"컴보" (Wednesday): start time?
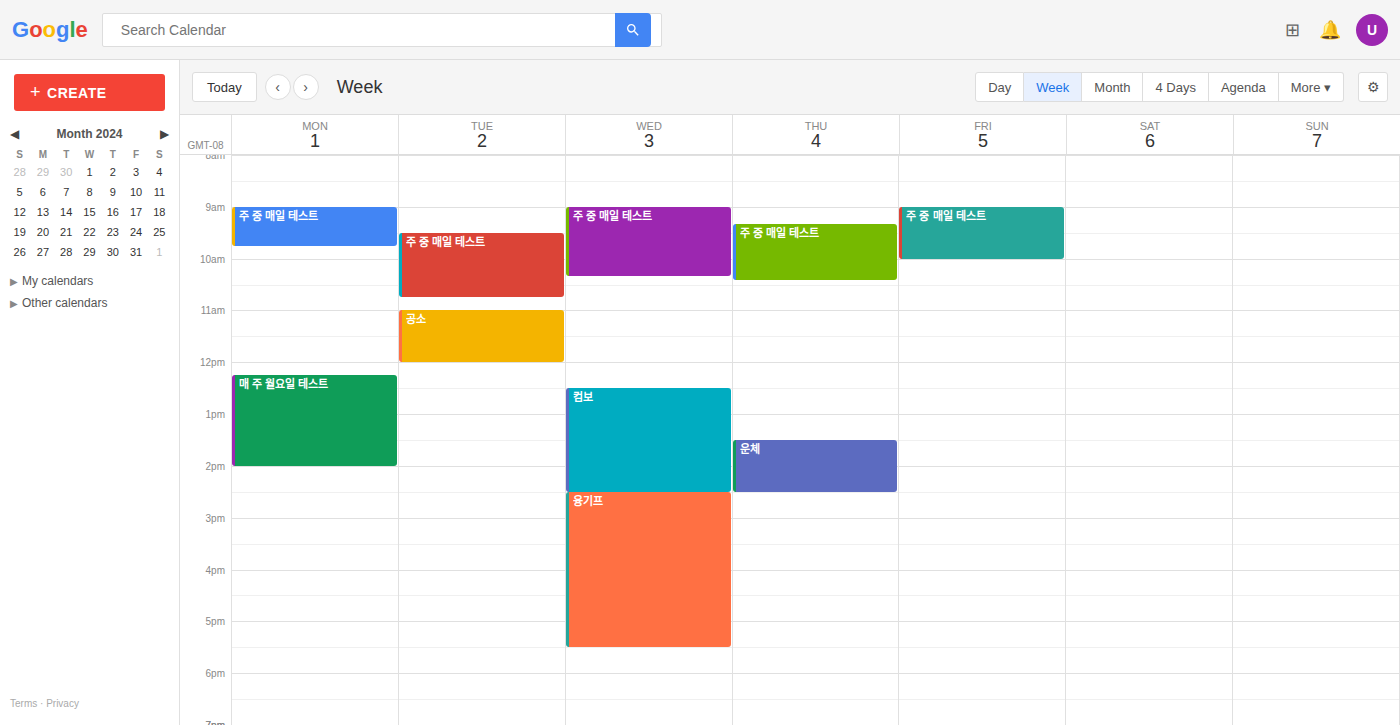
12:30 PM